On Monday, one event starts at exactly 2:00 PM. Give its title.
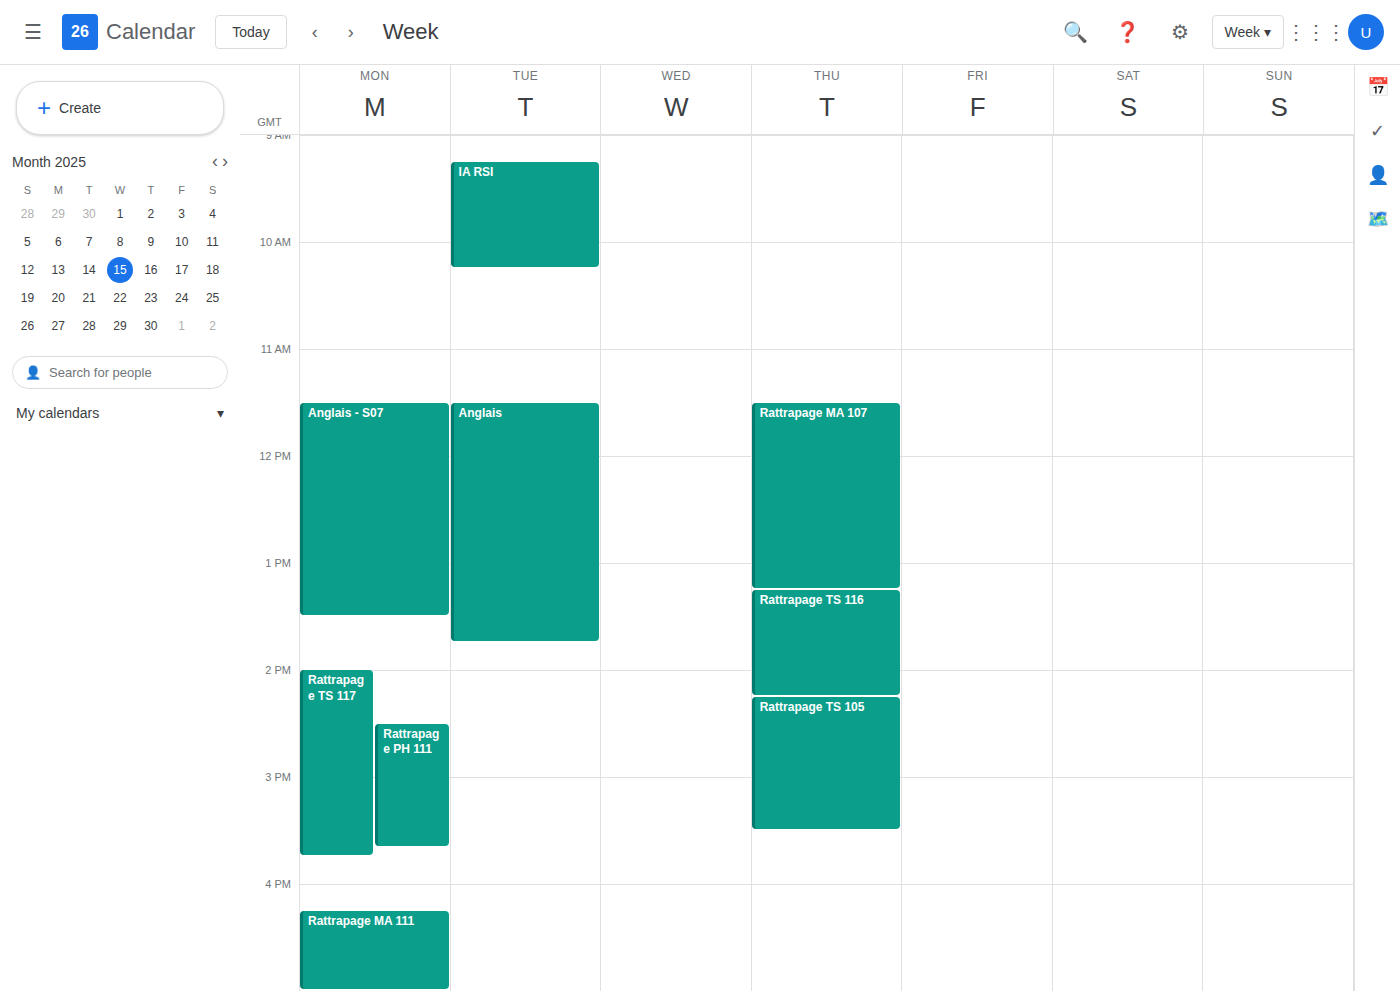
"Rattrapage TS 117"